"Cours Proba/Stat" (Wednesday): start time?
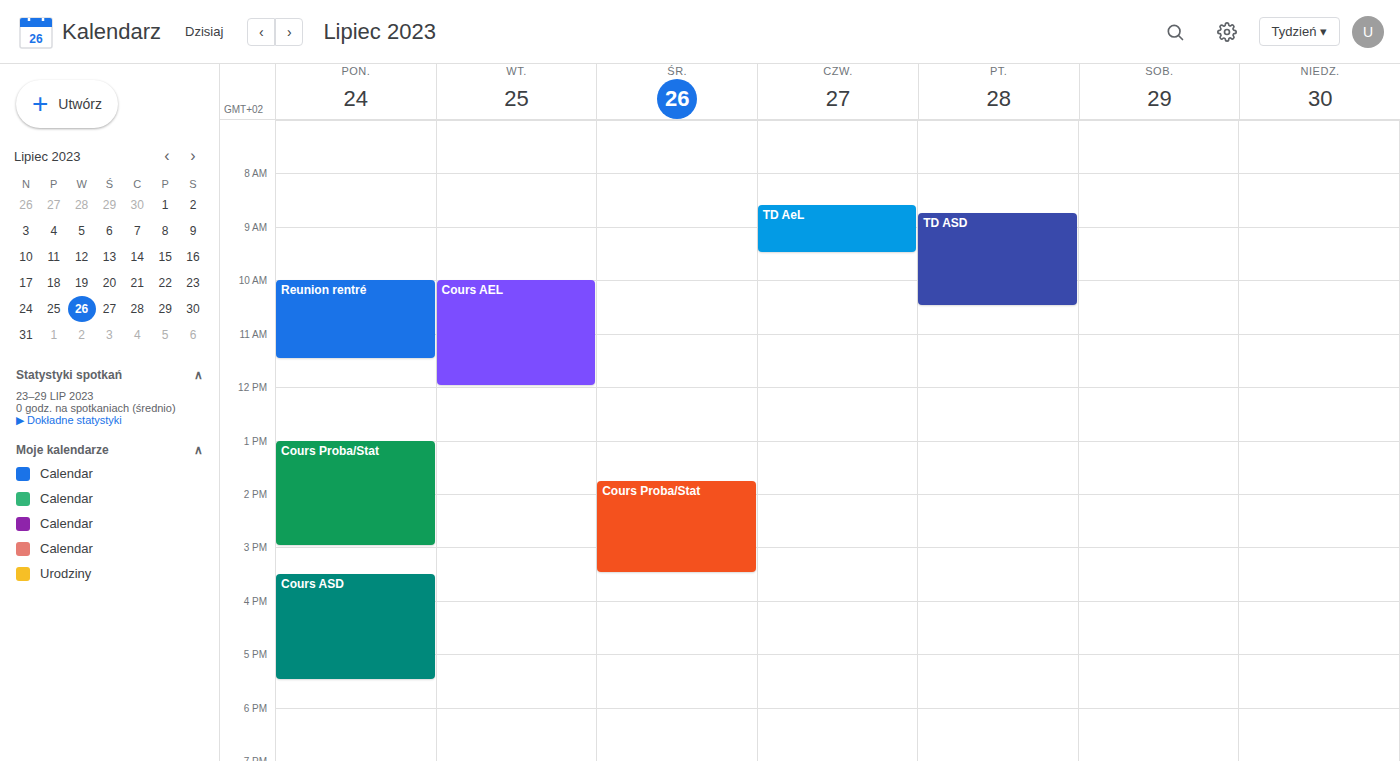
13:45